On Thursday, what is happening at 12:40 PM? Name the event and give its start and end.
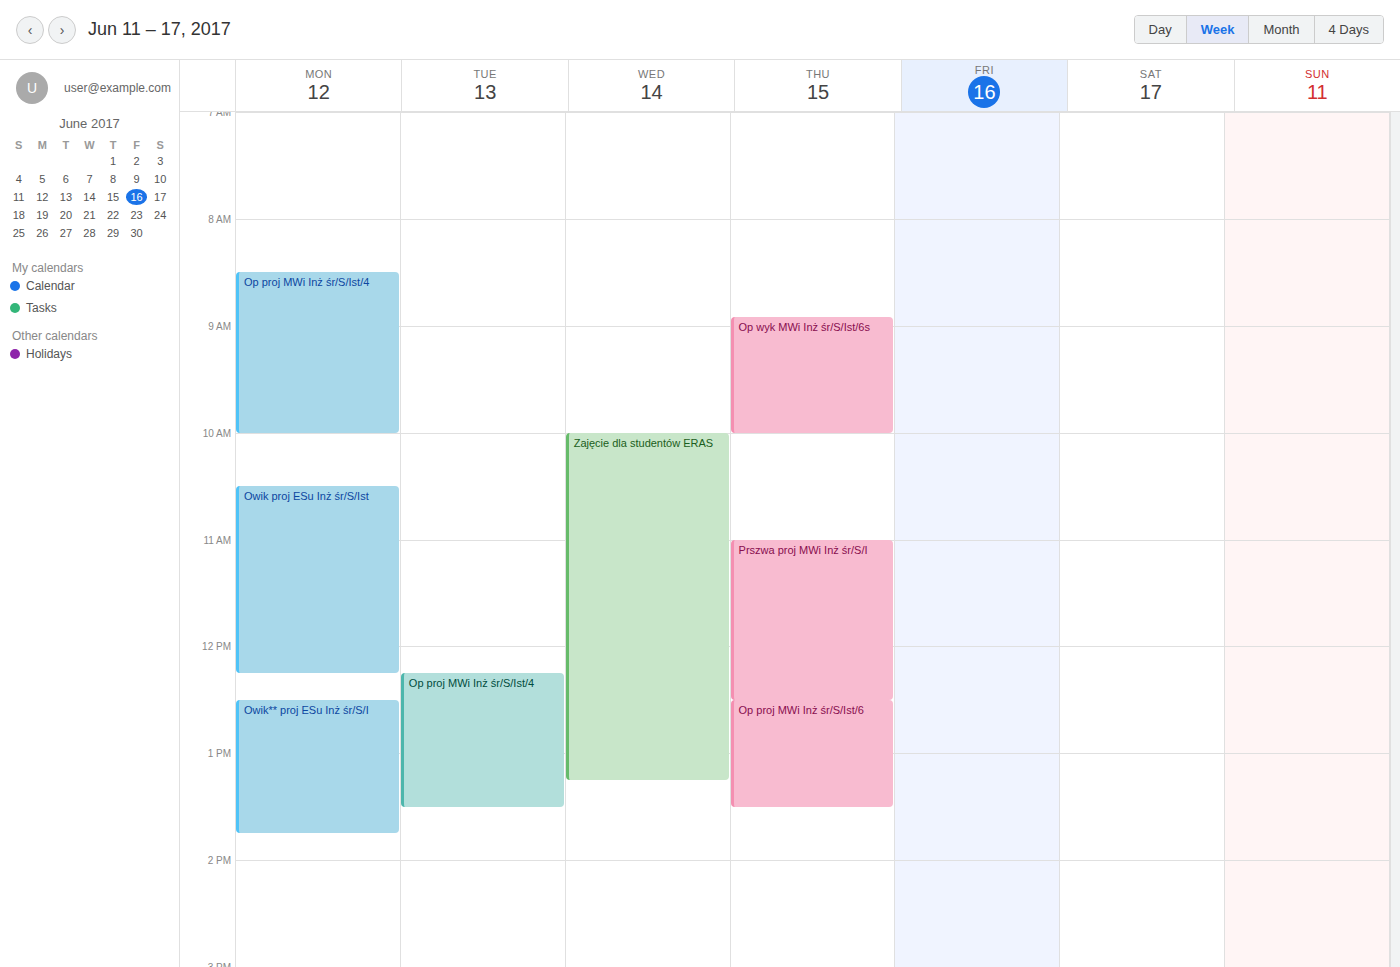
"Op proj MWi Inż śr/S/Ist/6", 12:30 PM to 1:30 PM